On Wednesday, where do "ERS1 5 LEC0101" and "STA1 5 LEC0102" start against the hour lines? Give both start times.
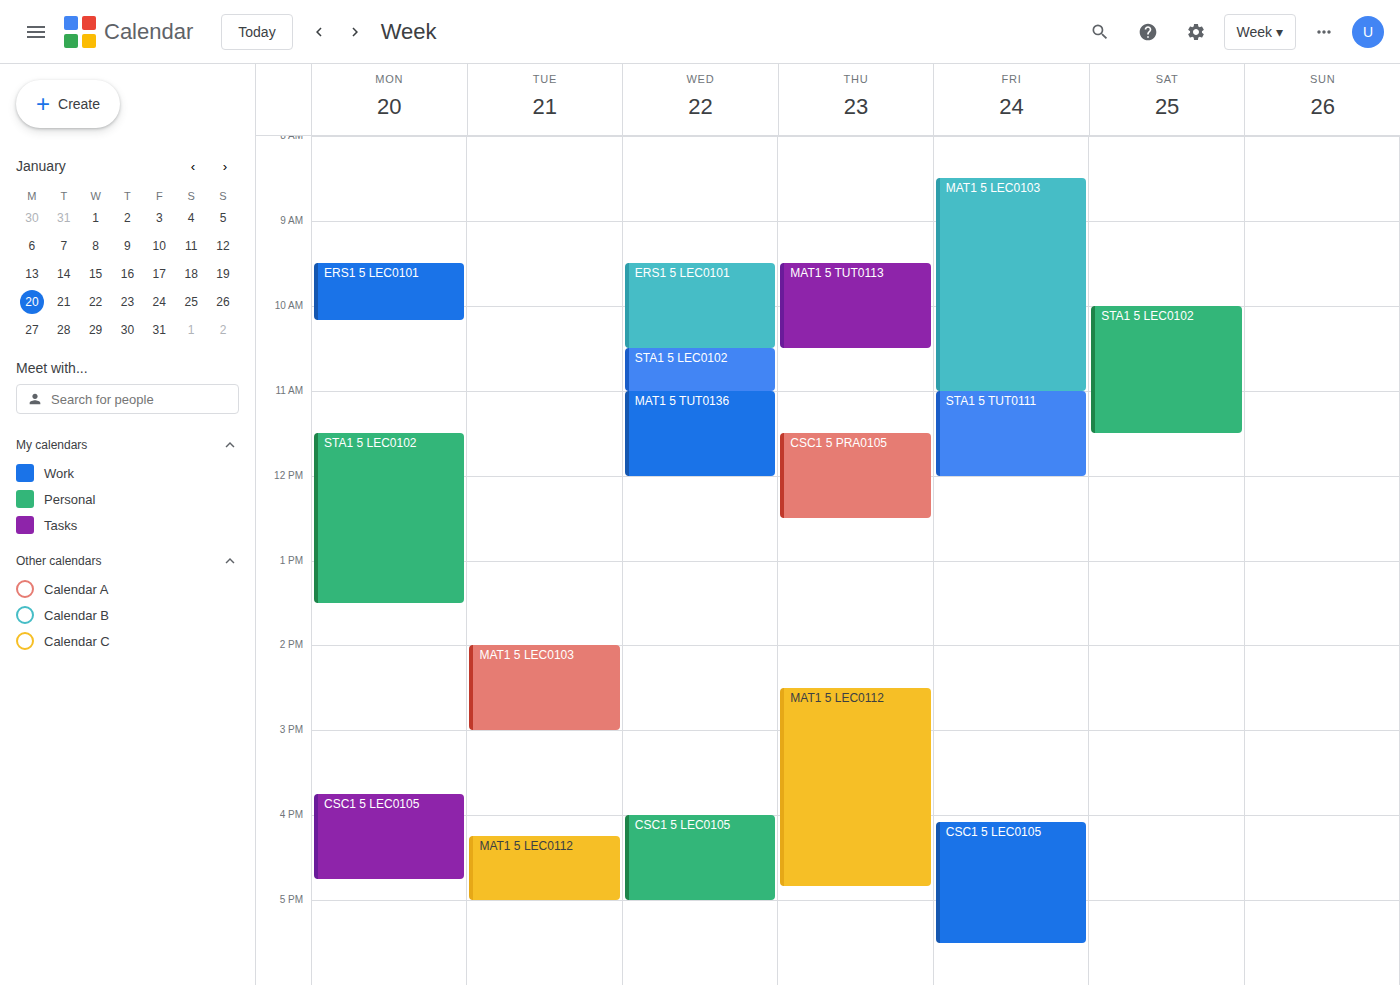
"ERS1 5 LEC0101": 9:30 AM, halfway between the 9 AM and 10 AM lines. "STA1 5 LEC0102": 10:30 AM, halfway between the 10 AM and 11 AM lines.